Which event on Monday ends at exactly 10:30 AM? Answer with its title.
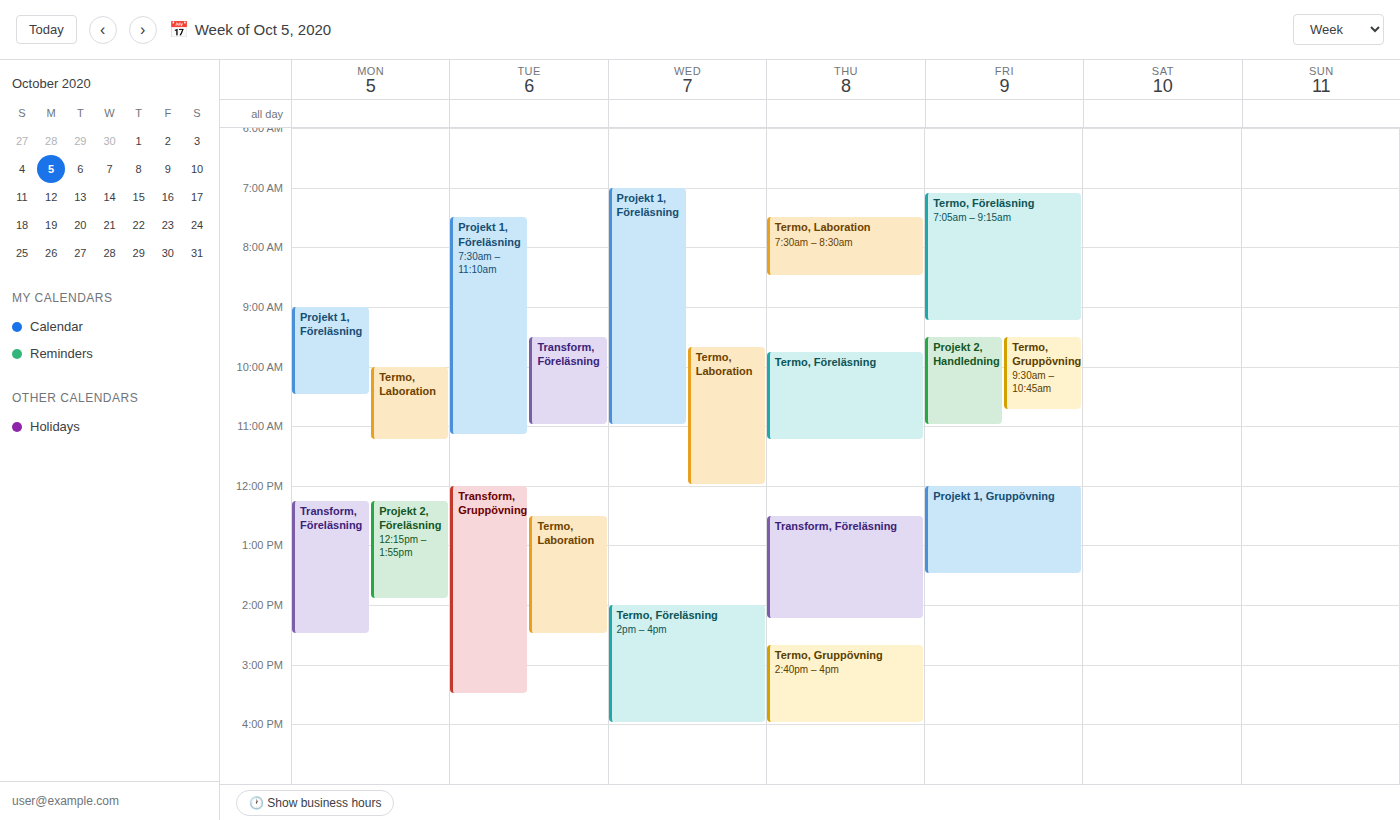
"Projekt 1, Föreläsning"